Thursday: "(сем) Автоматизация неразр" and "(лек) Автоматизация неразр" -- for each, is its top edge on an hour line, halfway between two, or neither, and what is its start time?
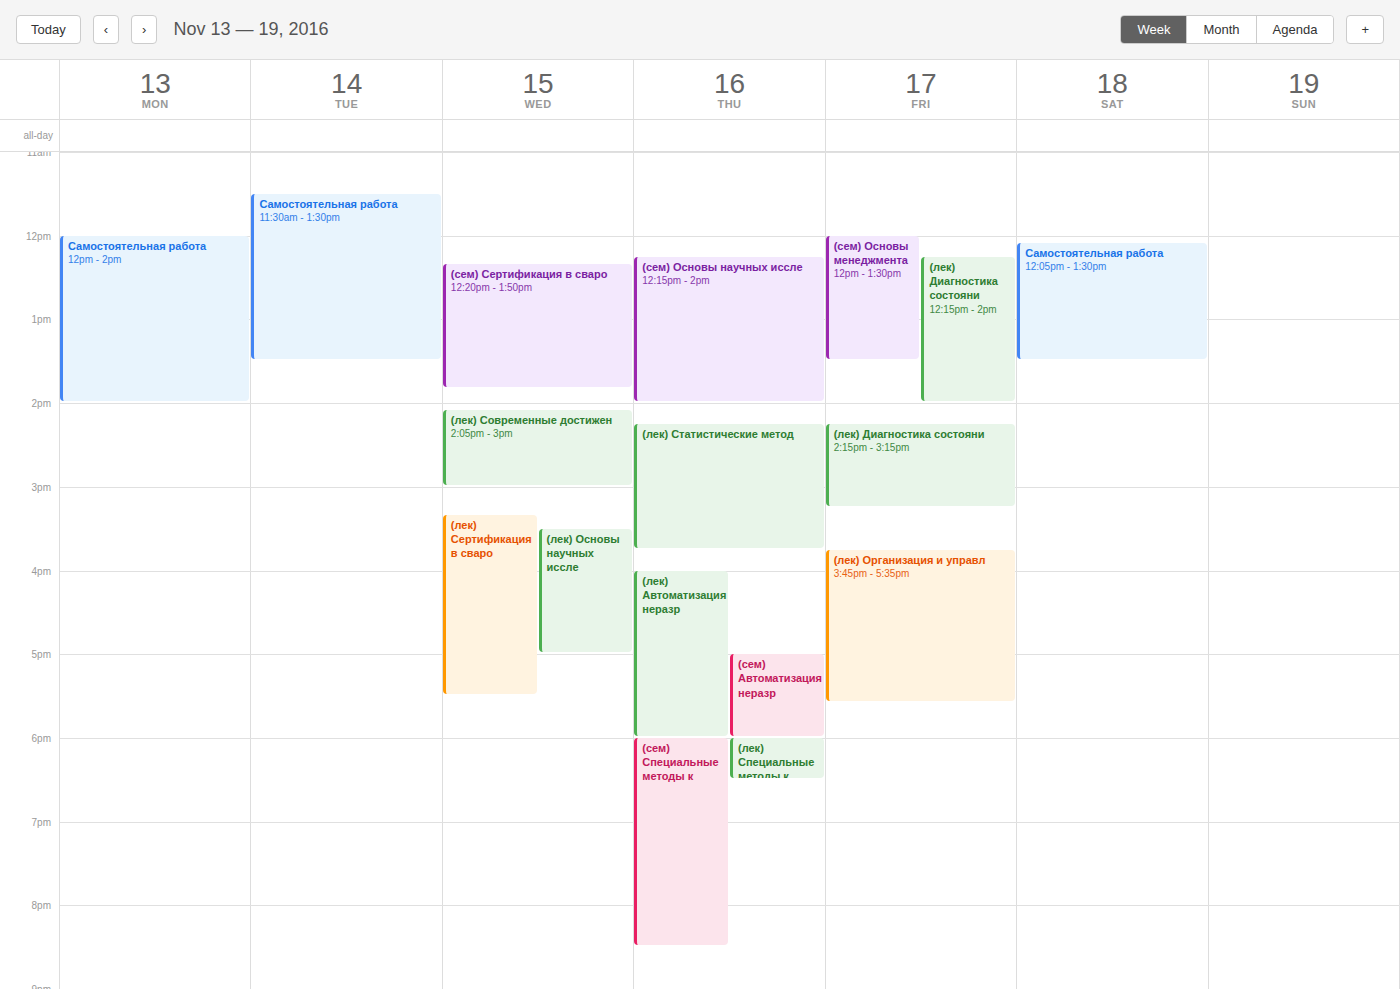
"(сем) Автоматизация неразр": 5:00 PM, exactly on the 5 PM line. "(лек) Автоматизация неразр": 4:00 PM, exactly on the 4 PM line.